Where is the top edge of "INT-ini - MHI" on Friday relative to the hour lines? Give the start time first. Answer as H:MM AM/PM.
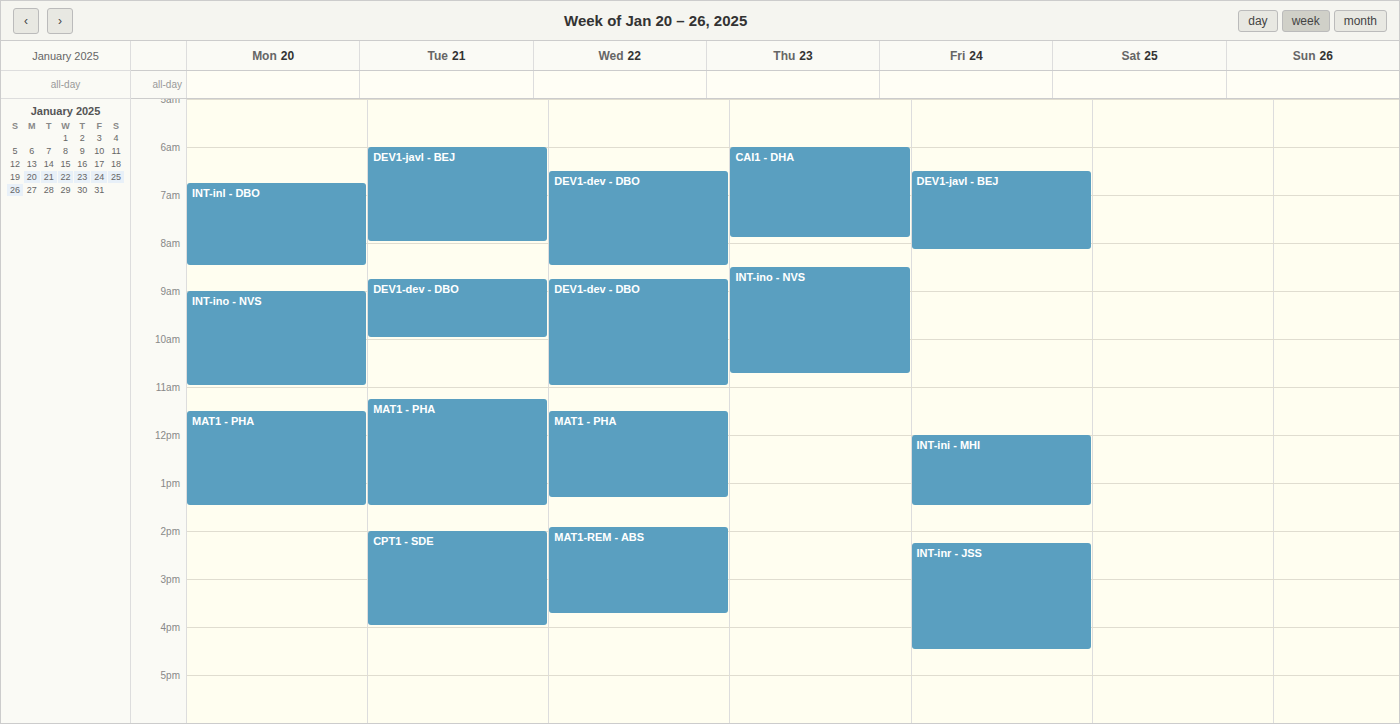
12:00 PM -- exactly on the 12 PM line.